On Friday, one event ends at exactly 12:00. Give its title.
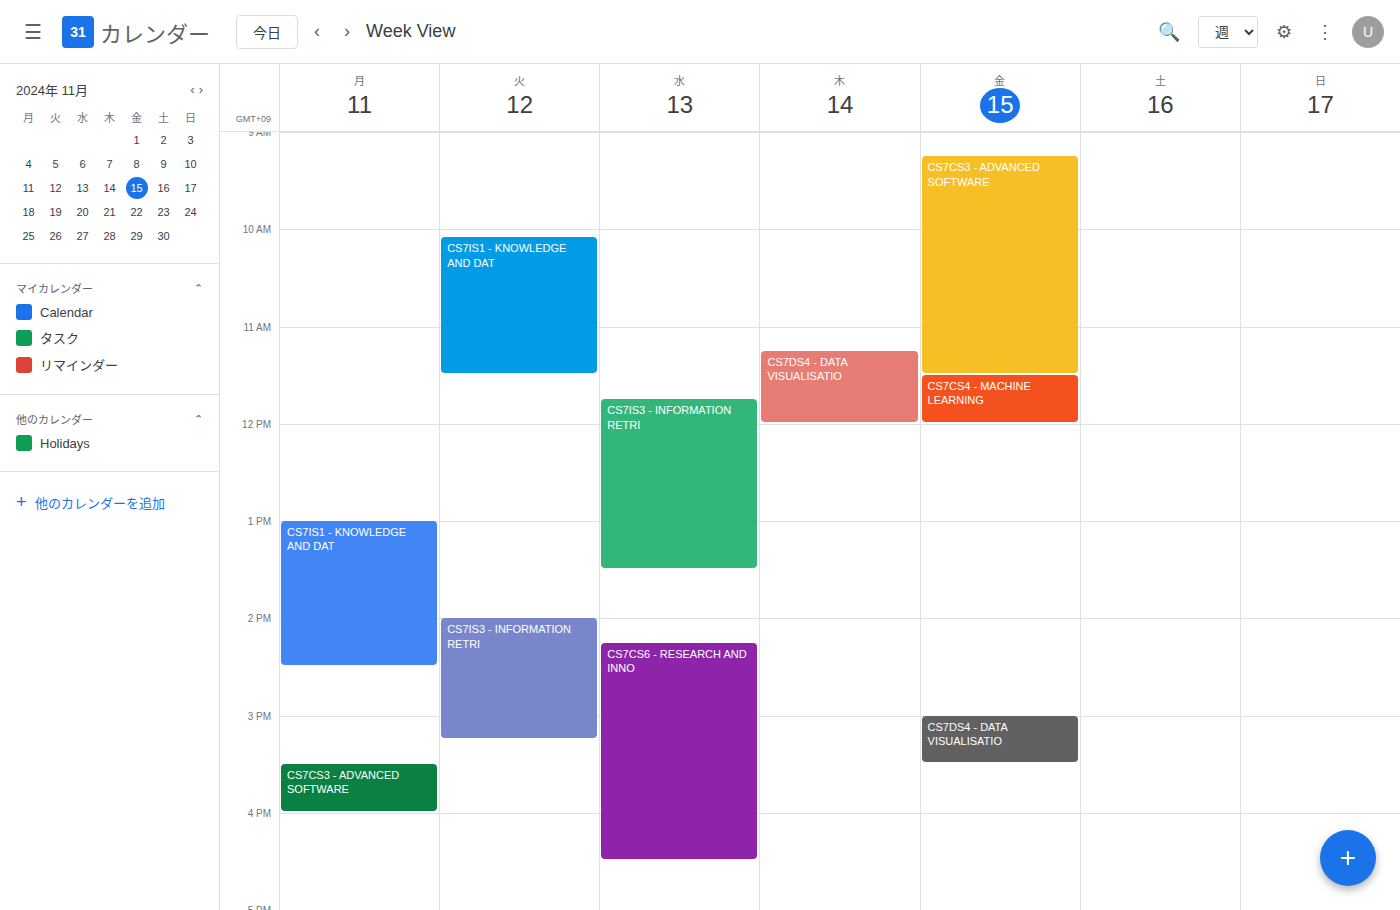
"CS7CS4 - MACHINE LEARNING"